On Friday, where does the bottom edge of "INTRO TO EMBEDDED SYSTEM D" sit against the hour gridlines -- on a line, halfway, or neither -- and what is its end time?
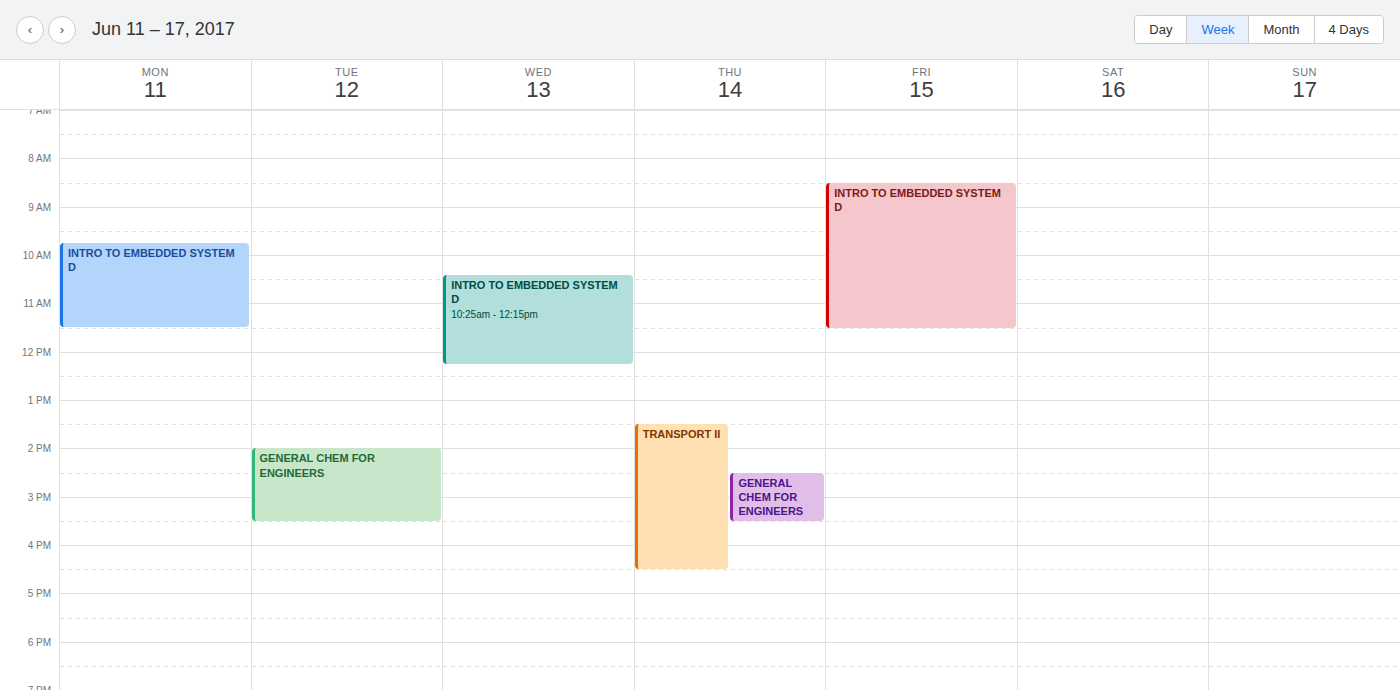
11:30 AM -- halfway between the 11 AM and 12 PM lines.